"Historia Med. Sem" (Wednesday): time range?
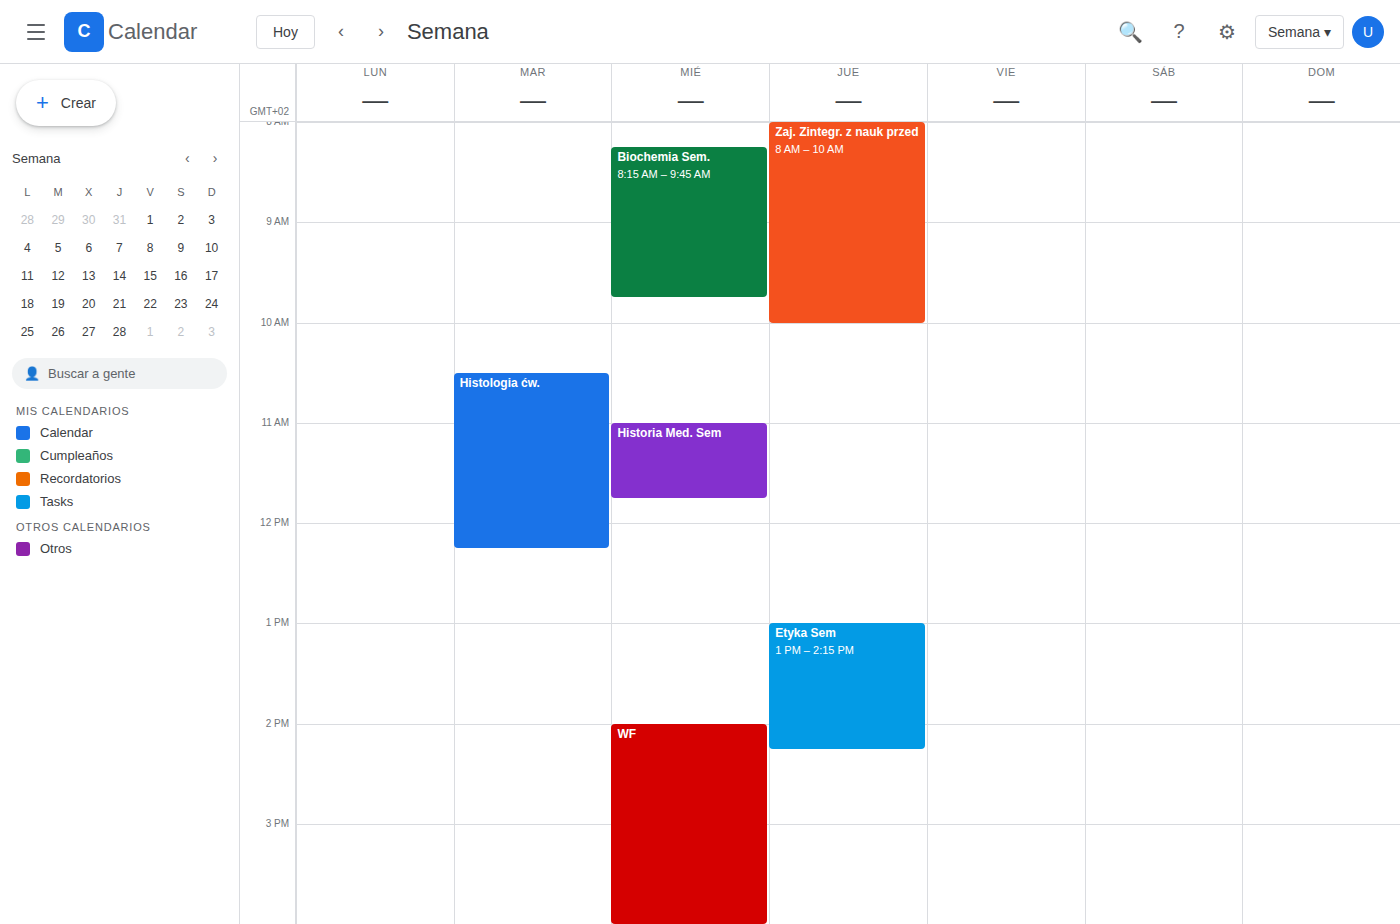
11:00 AM to 11:45 AM